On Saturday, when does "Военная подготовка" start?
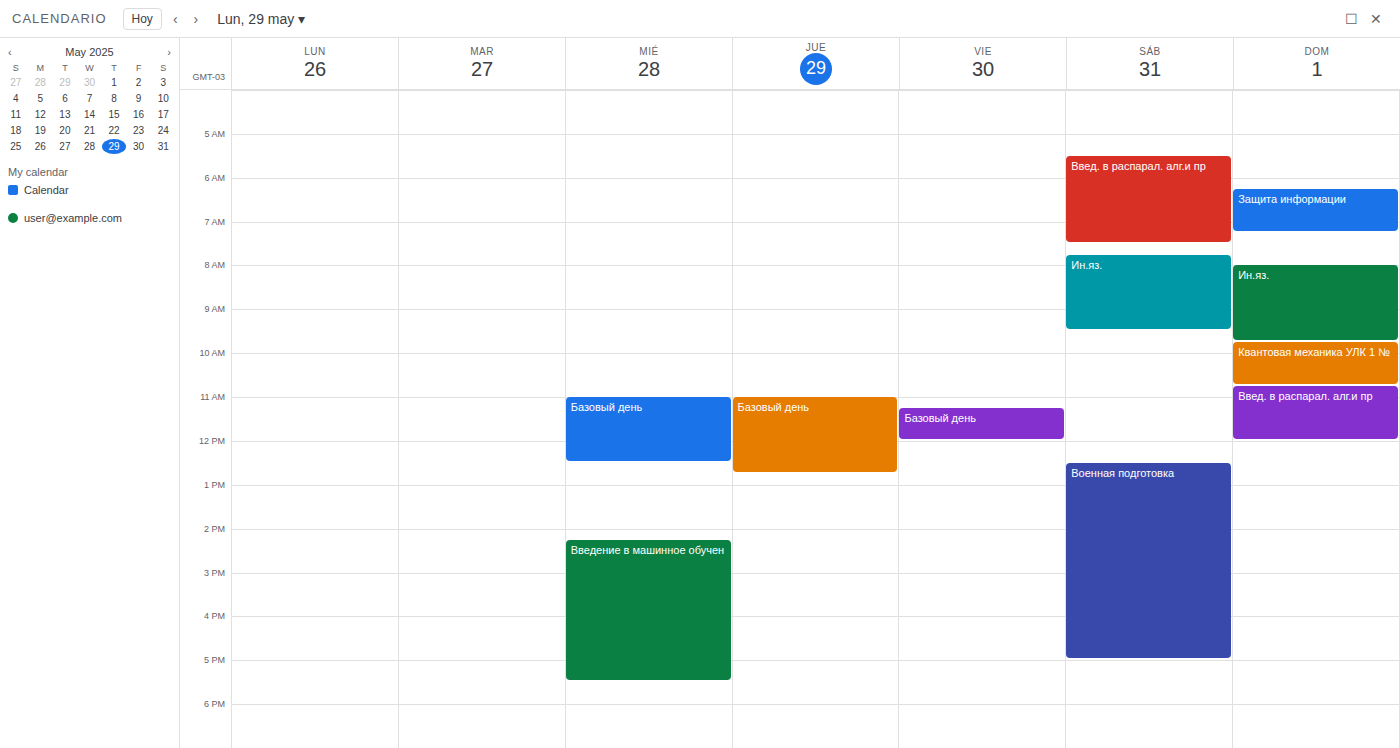
12:30 PM